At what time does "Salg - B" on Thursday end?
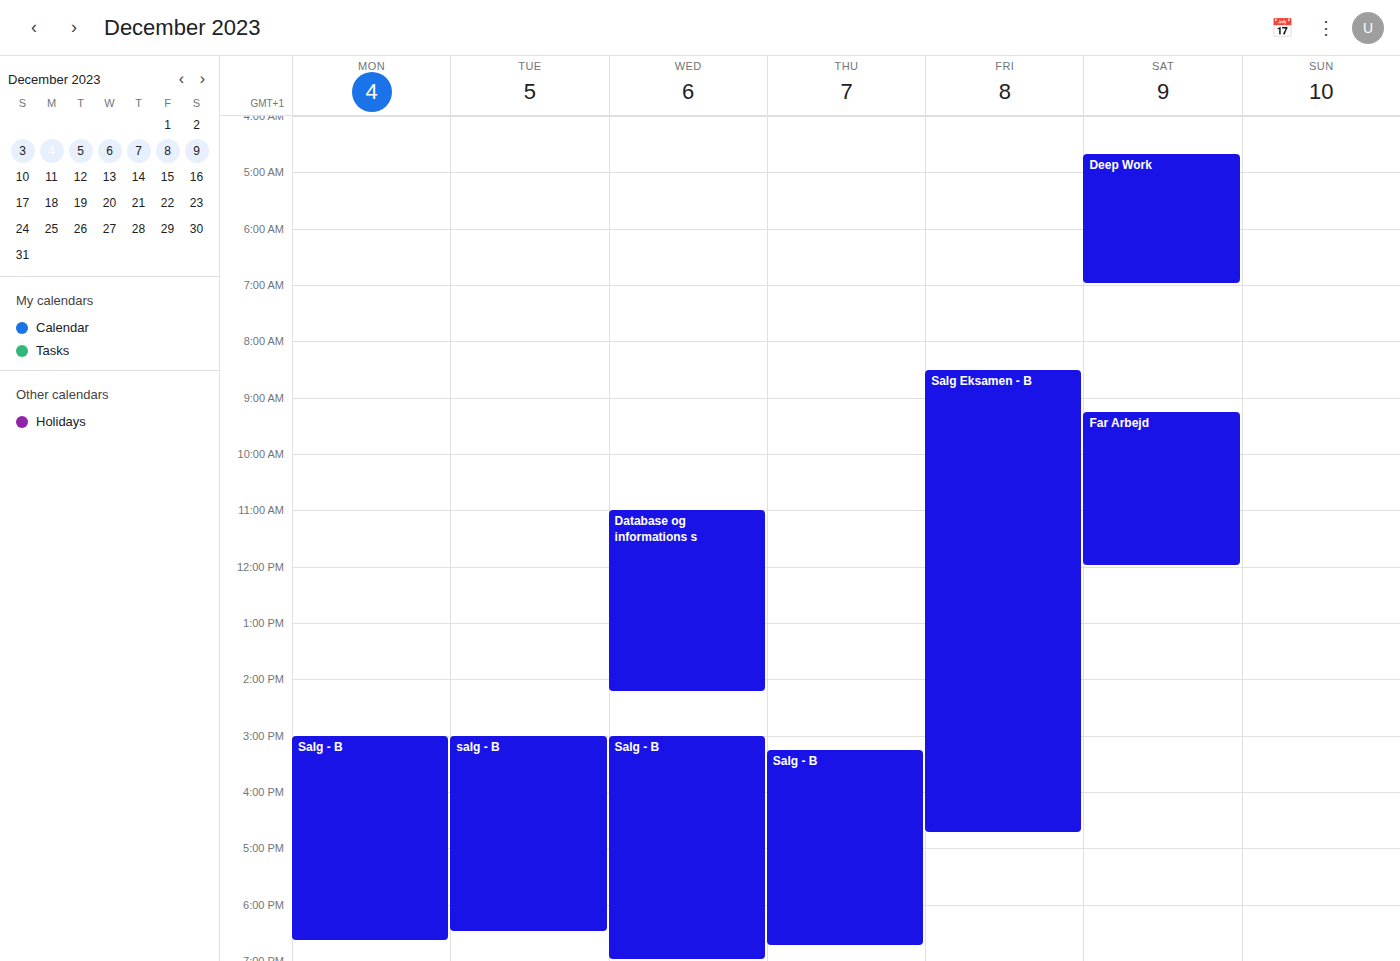
6:45 PM